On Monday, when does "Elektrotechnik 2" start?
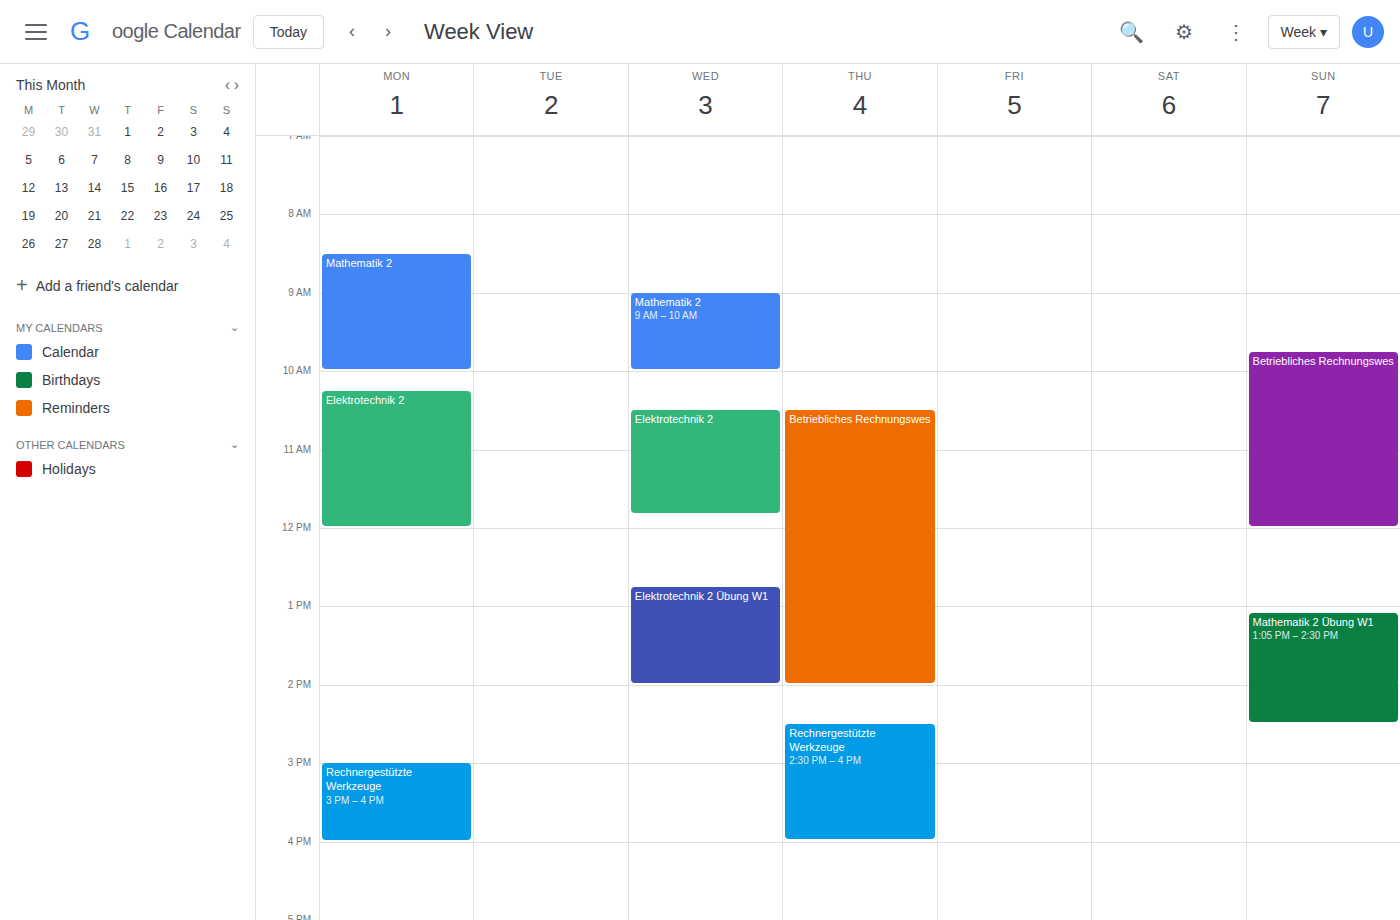
10:15 AM